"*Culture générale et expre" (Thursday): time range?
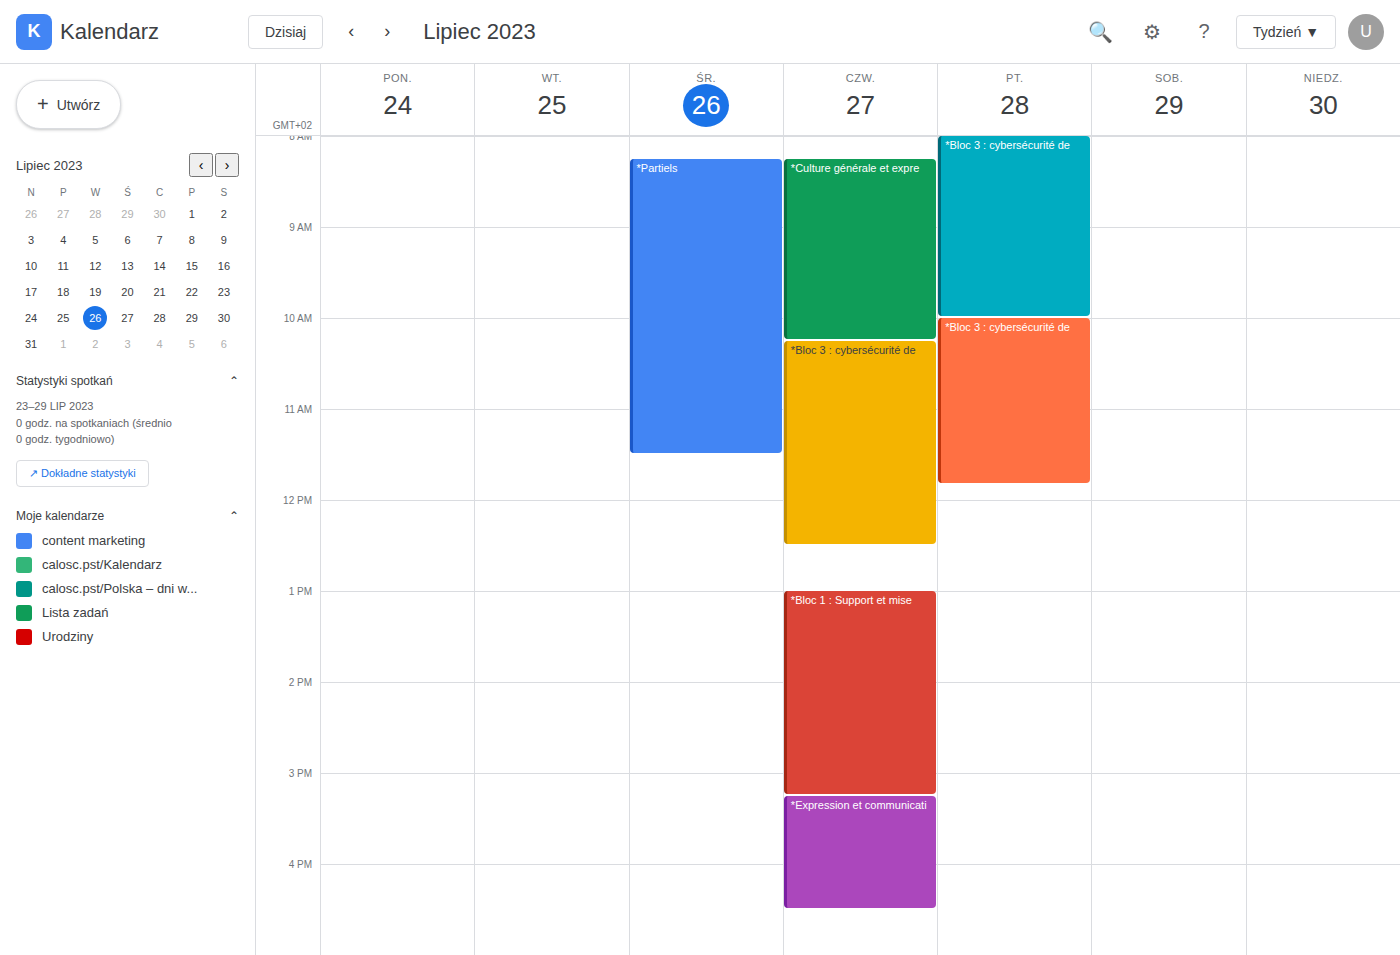
08:15 to 10:15